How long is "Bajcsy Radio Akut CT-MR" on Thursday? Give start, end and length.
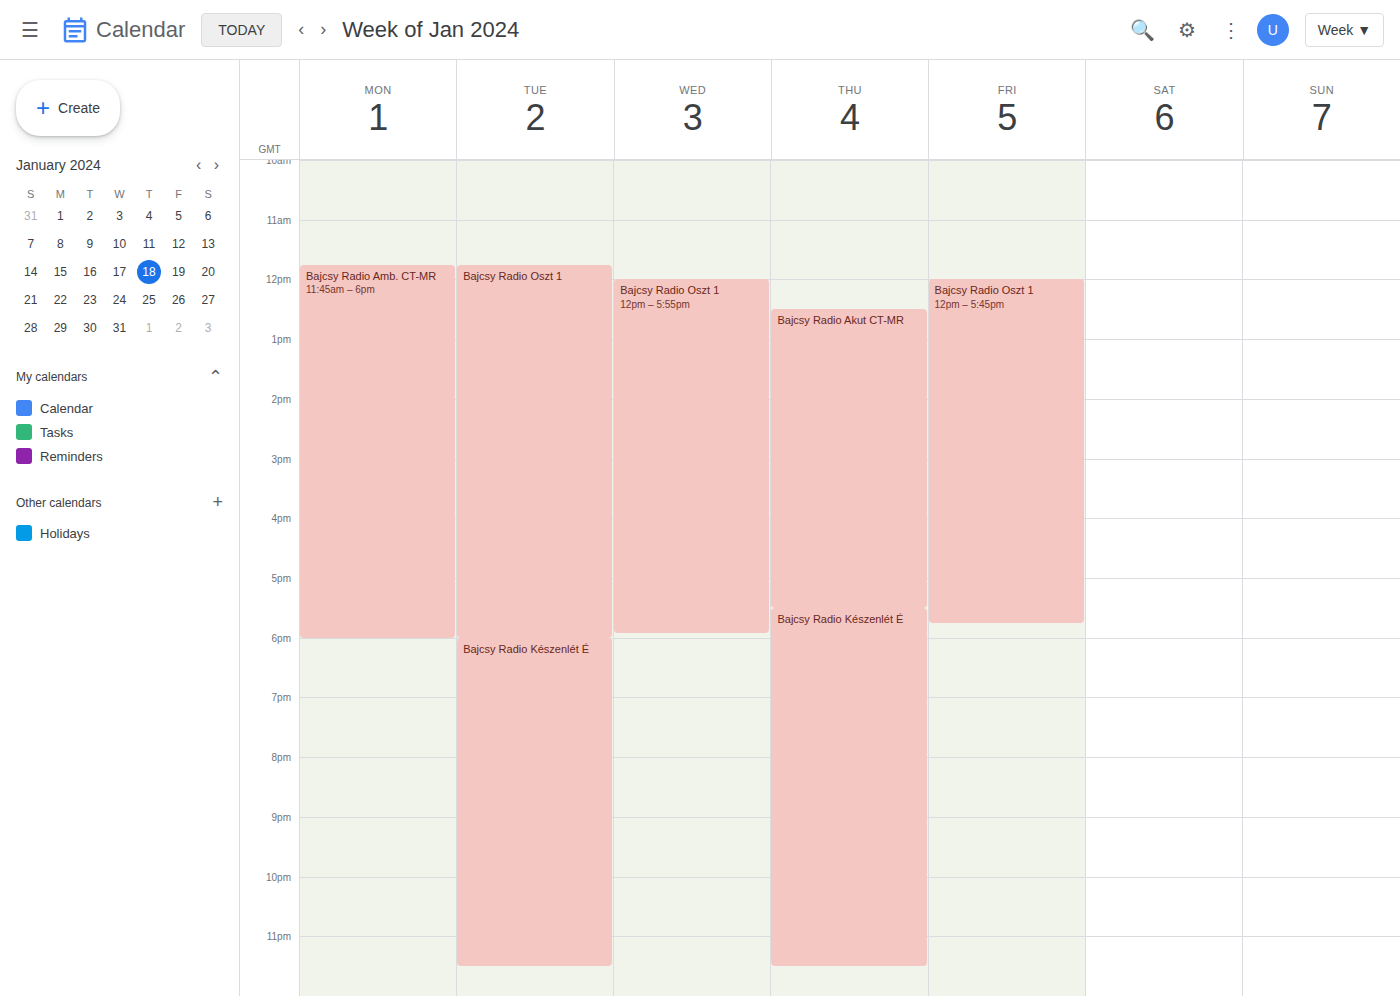
12:30 PM to 5:30 PM, 5 hours